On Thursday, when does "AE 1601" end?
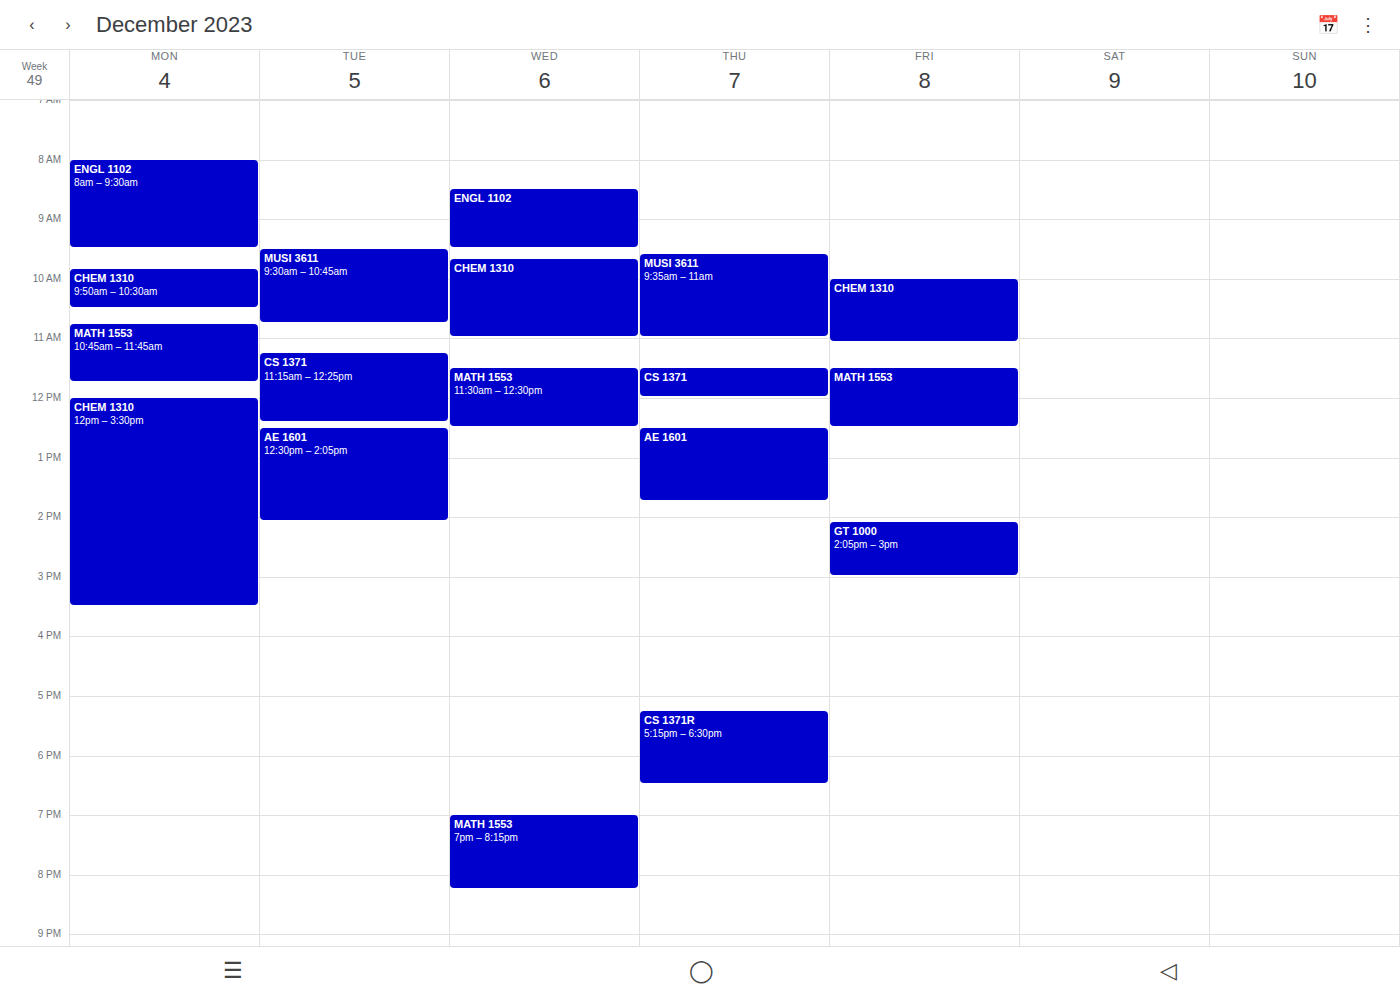
1:45 PM